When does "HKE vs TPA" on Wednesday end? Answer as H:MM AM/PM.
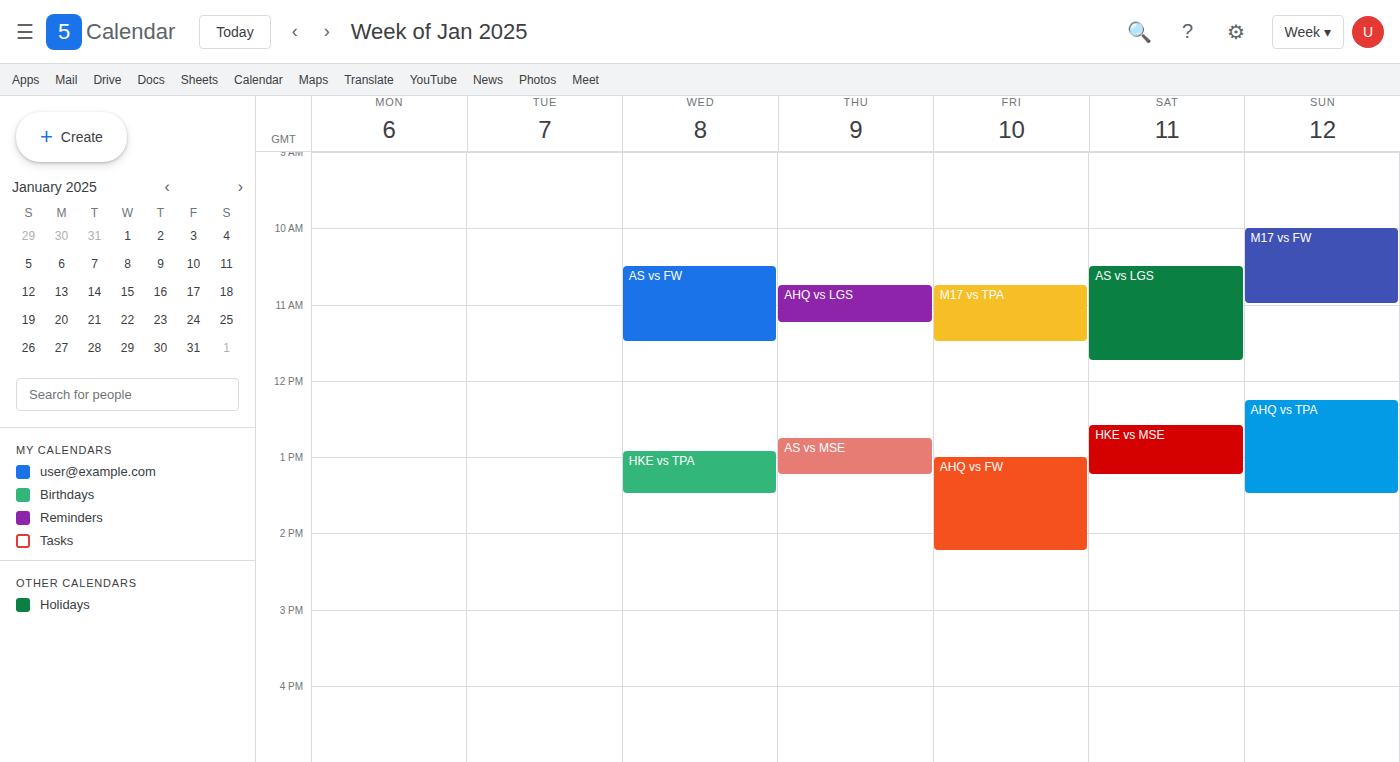
1:30 PM